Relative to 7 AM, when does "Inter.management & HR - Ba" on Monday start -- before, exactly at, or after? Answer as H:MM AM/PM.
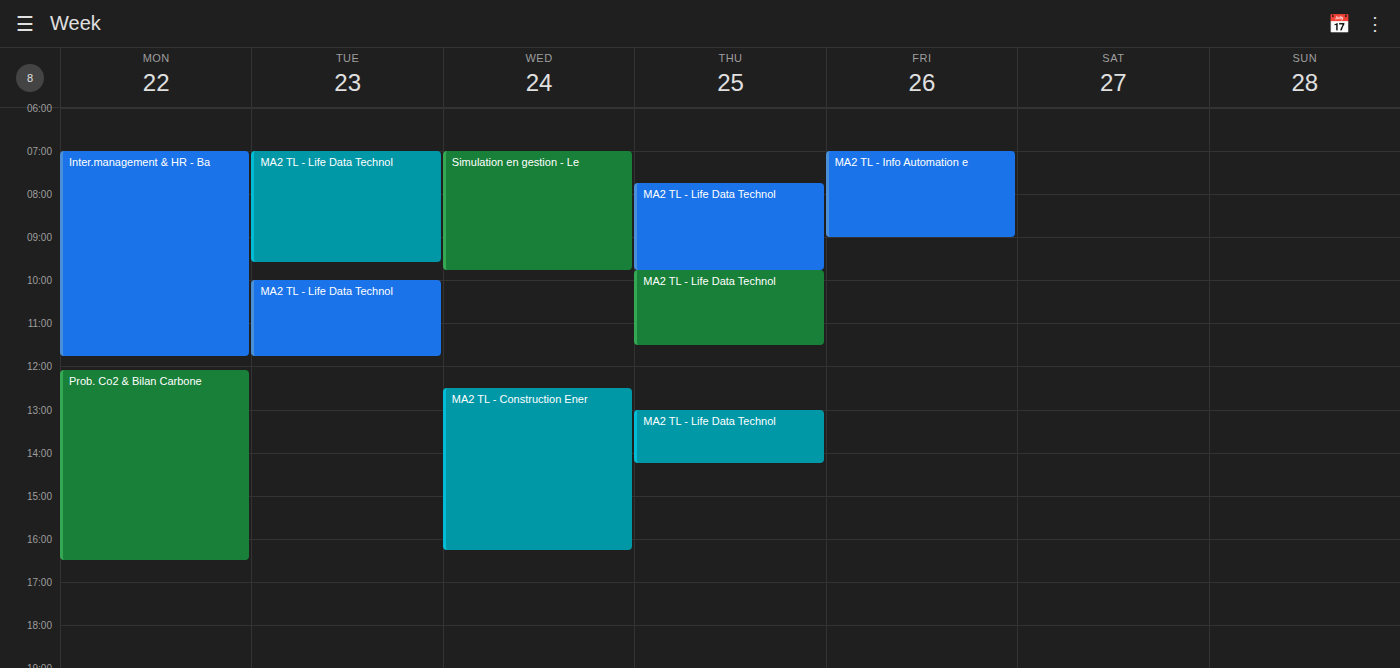
7:00 AM -- exactly at 7 AM, on the 7 AM line.